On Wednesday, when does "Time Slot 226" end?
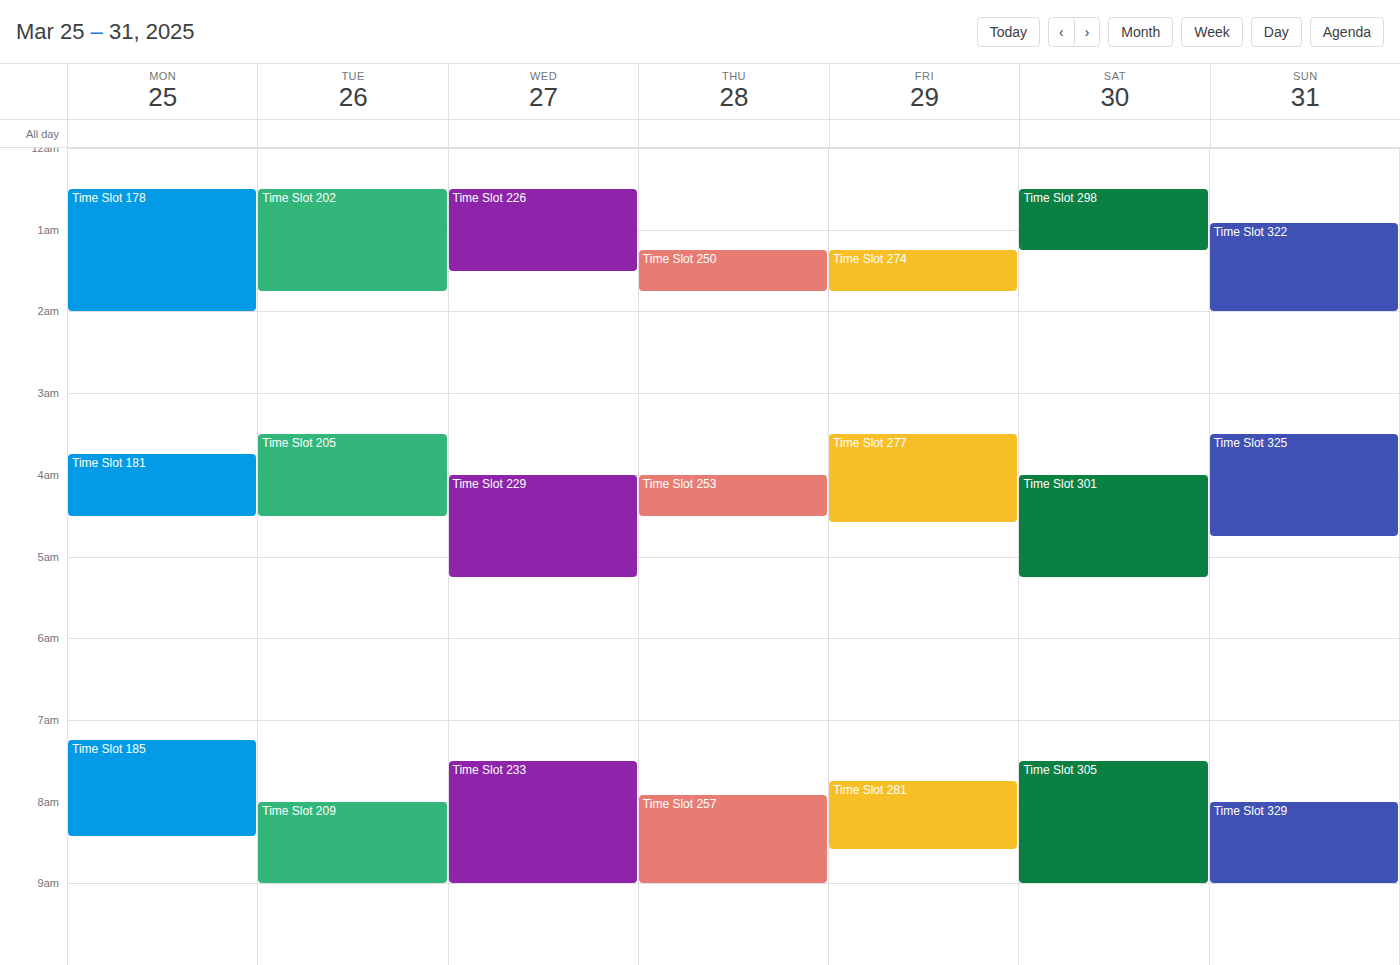
01:30